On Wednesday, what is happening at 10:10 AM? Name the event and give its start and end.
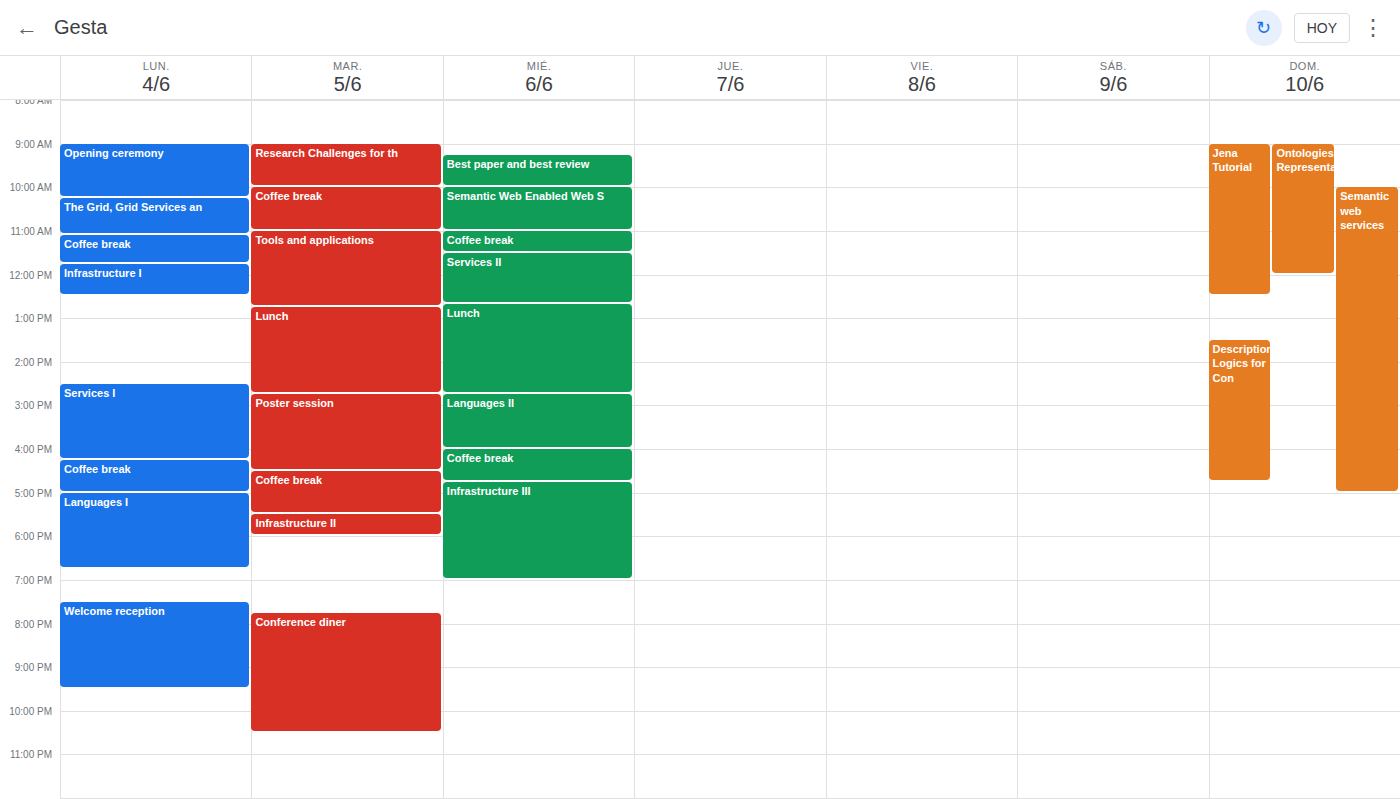
"Semantic Web Enabled Web S", 10:00 AM to 11:00 AM